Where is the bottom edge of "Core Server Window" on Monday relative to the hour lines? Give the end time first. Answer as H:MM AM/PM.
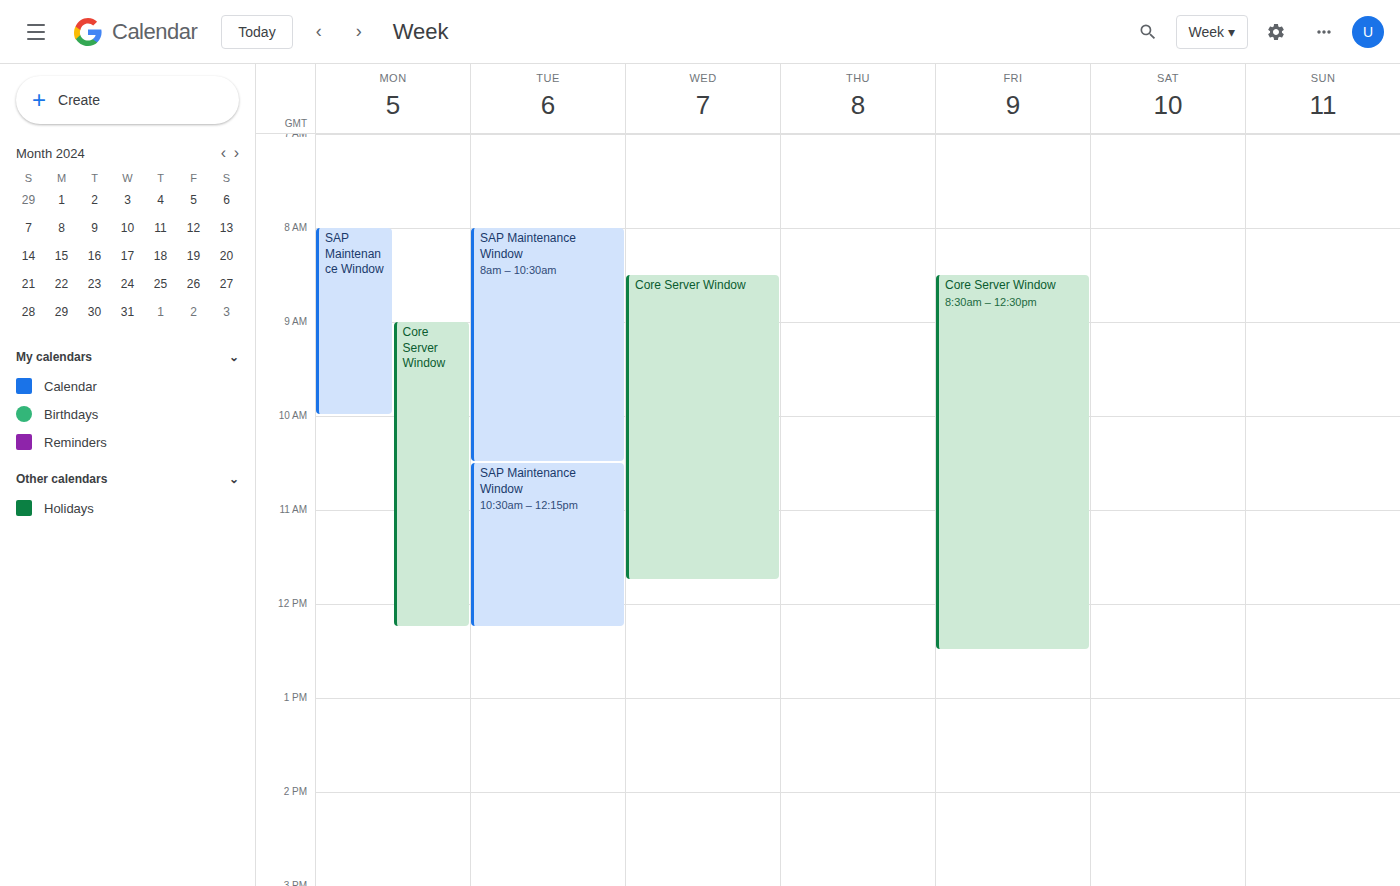
12:15 PM -- neither: a quarter of the way from the 12 PM line to the 1 PM line.